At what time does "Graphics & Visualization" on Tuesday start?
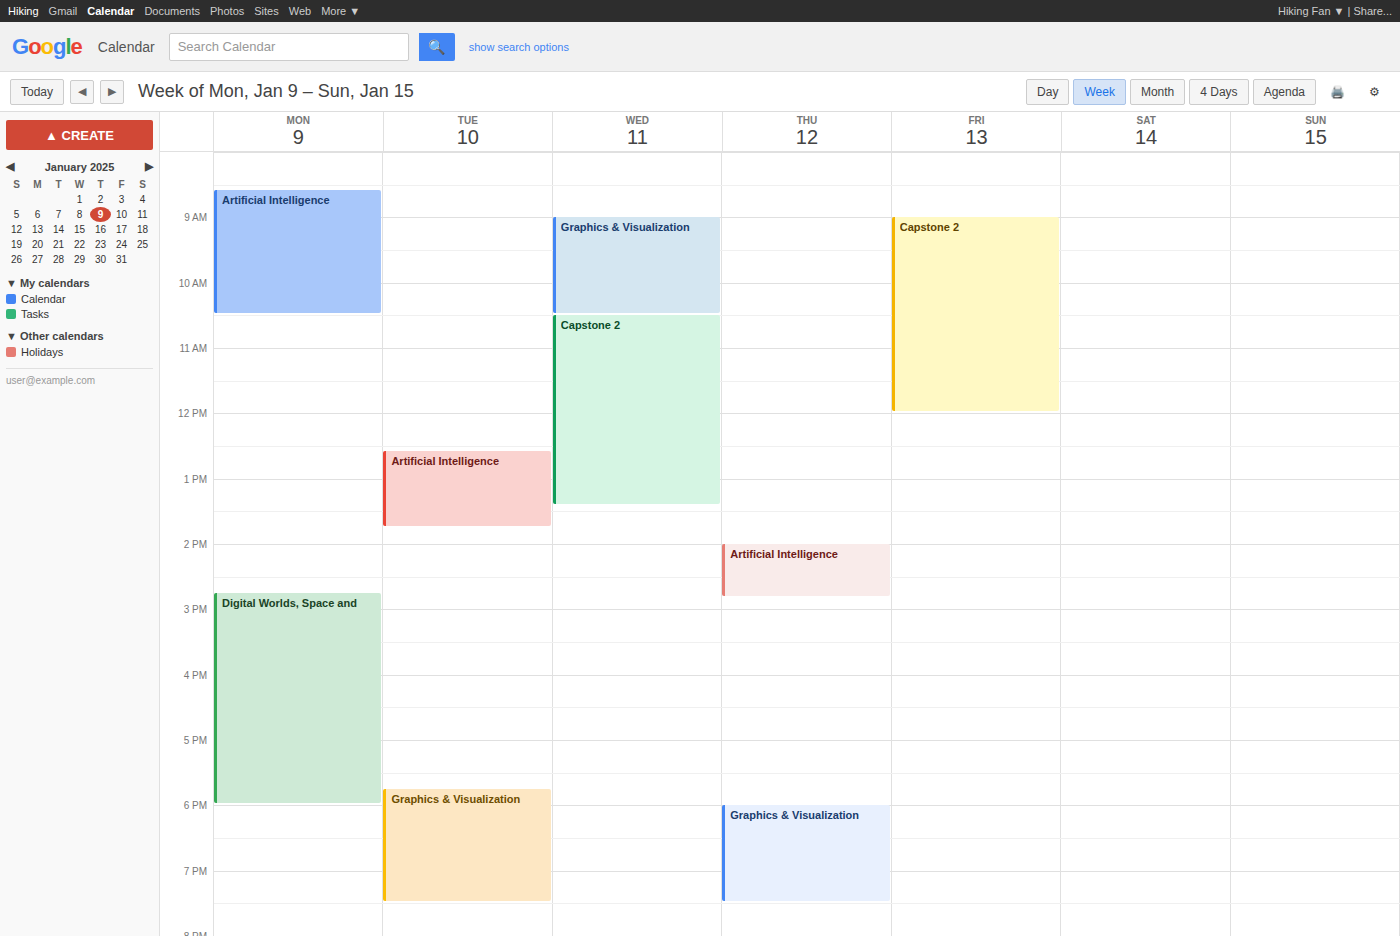
5:45 PM